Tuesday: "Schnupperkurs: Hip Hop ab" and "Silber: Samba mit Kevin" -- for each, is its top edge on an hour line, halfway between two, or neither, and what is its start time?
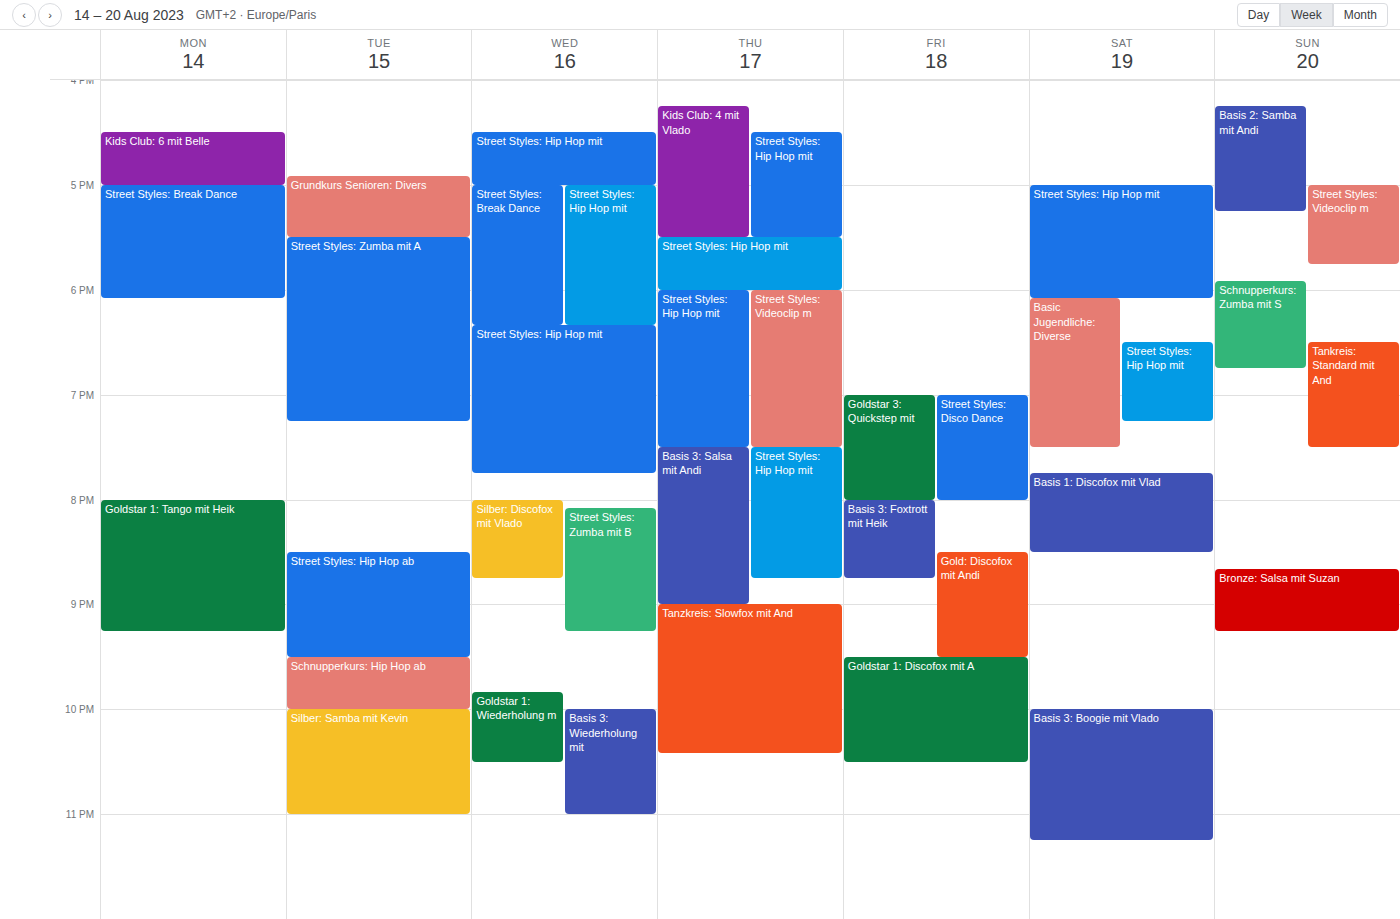
"Schnupperkurs: Hip Hop ab": 9:30 PM, halfway between the 9 PM and 10 PM lines. "Silber: Samba mit Kevin": 10:00 PM, exactly on the 10 PM line.